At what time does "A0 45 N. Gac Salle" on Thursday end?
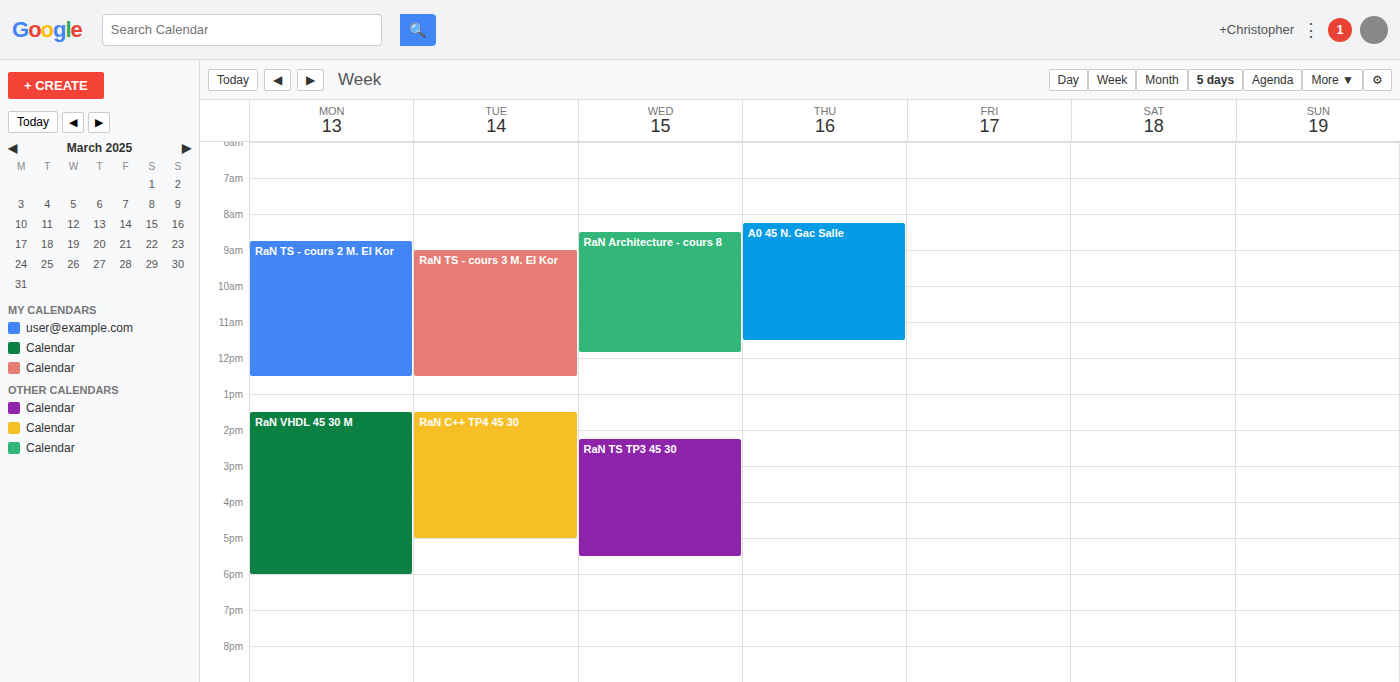
11:30 AM